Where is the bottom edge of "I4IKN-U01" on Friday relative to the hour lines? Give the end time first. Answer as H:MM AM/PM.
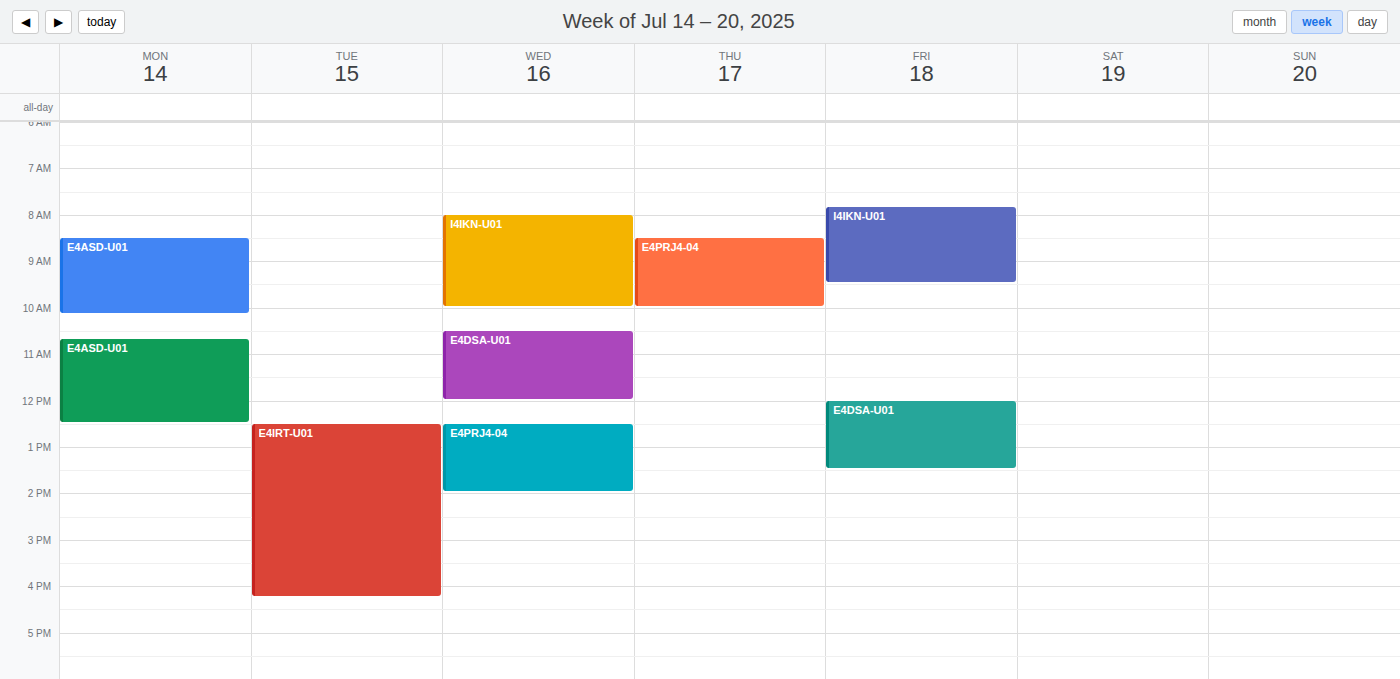
9:30 AM -- halfway between the 9 AM and 10 AM lines.